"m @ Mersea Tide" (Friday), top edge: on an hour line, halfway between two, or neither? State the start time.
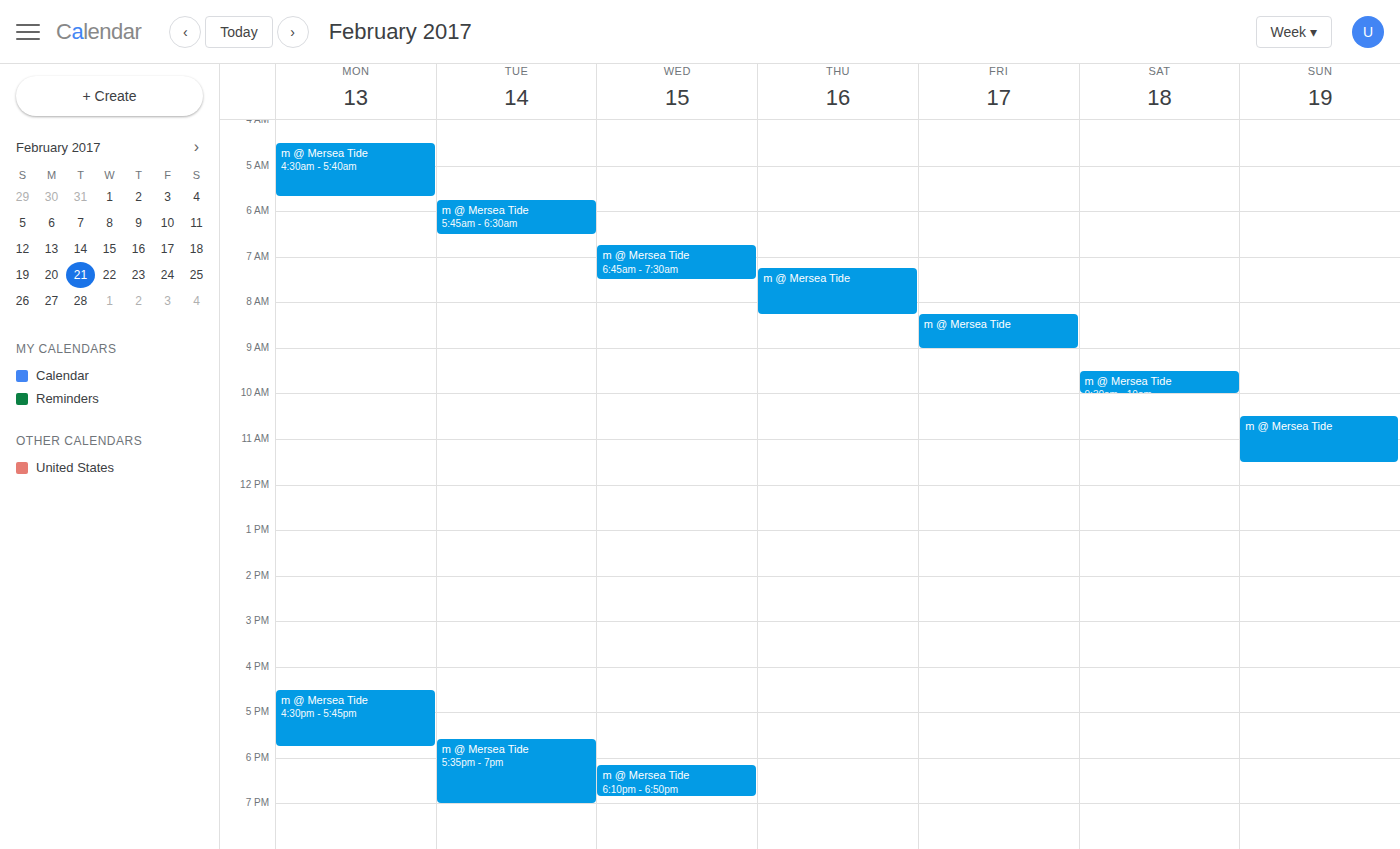
8:15 AM -- neither: a quarter of the way from the 8 AM line to the 9 AM line.